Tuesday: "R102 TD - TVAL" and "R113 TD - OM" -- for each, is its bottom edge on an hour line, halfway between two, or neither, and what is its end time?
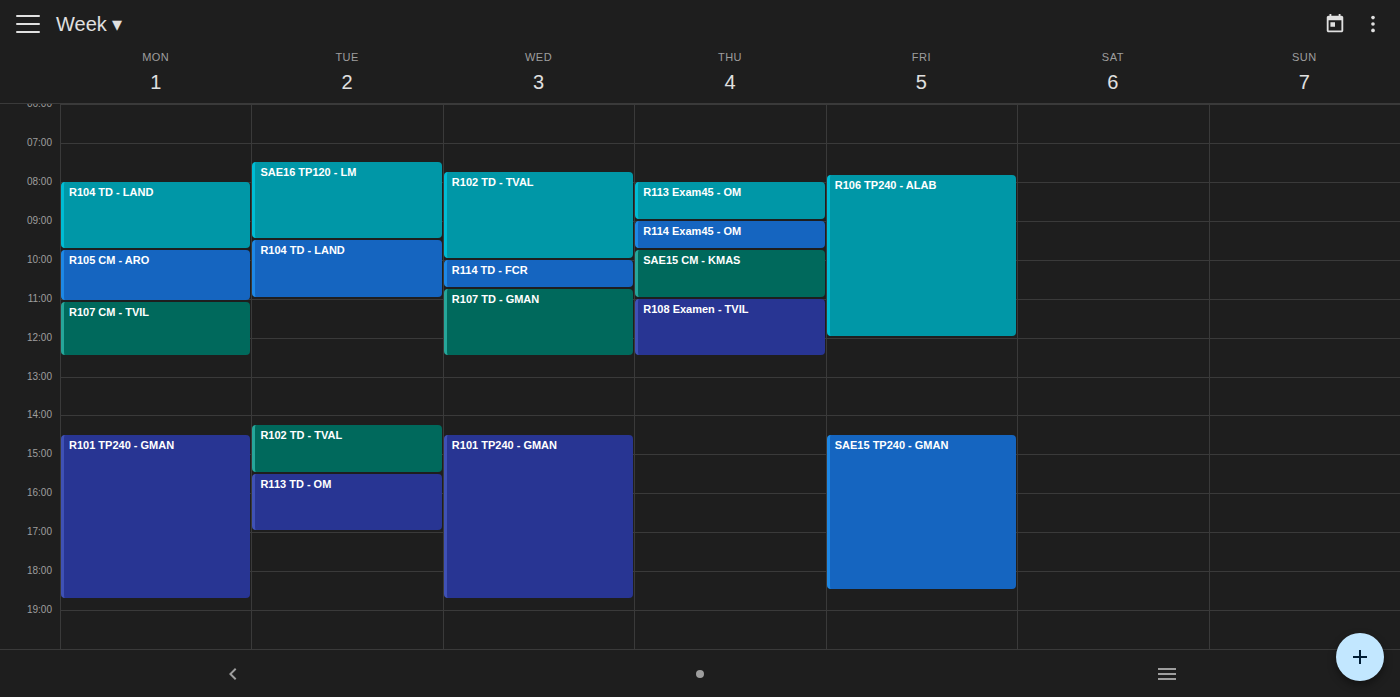
"R102 TD - TVAL": 3:30 PM, halfway between the 3 PM and 4 PM lines. "R113 TD - OM": 5:00 PM, exactly on the 5 PM line.